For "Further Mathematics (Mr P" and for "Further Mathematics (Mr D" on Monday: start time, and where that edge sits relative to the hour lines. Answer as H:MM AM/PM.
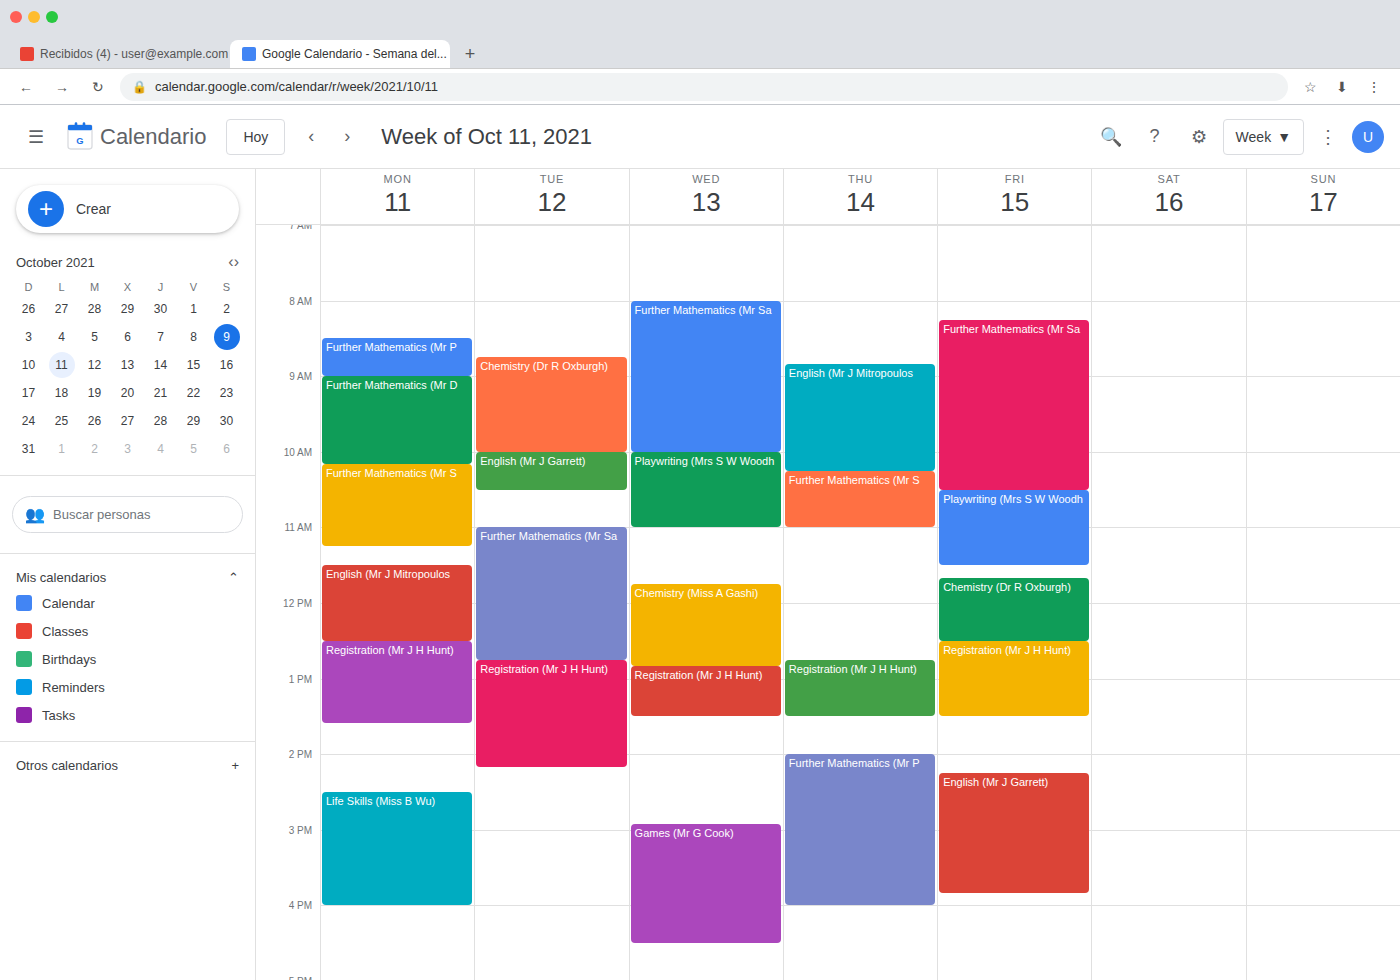
"Further Mathematics (Mr P": 8:30 AM, halfway between the 8 AM and 9 AM lines. "Further Mathematics (Mr D": 9:00 AM, exactly on the 9 AM line.